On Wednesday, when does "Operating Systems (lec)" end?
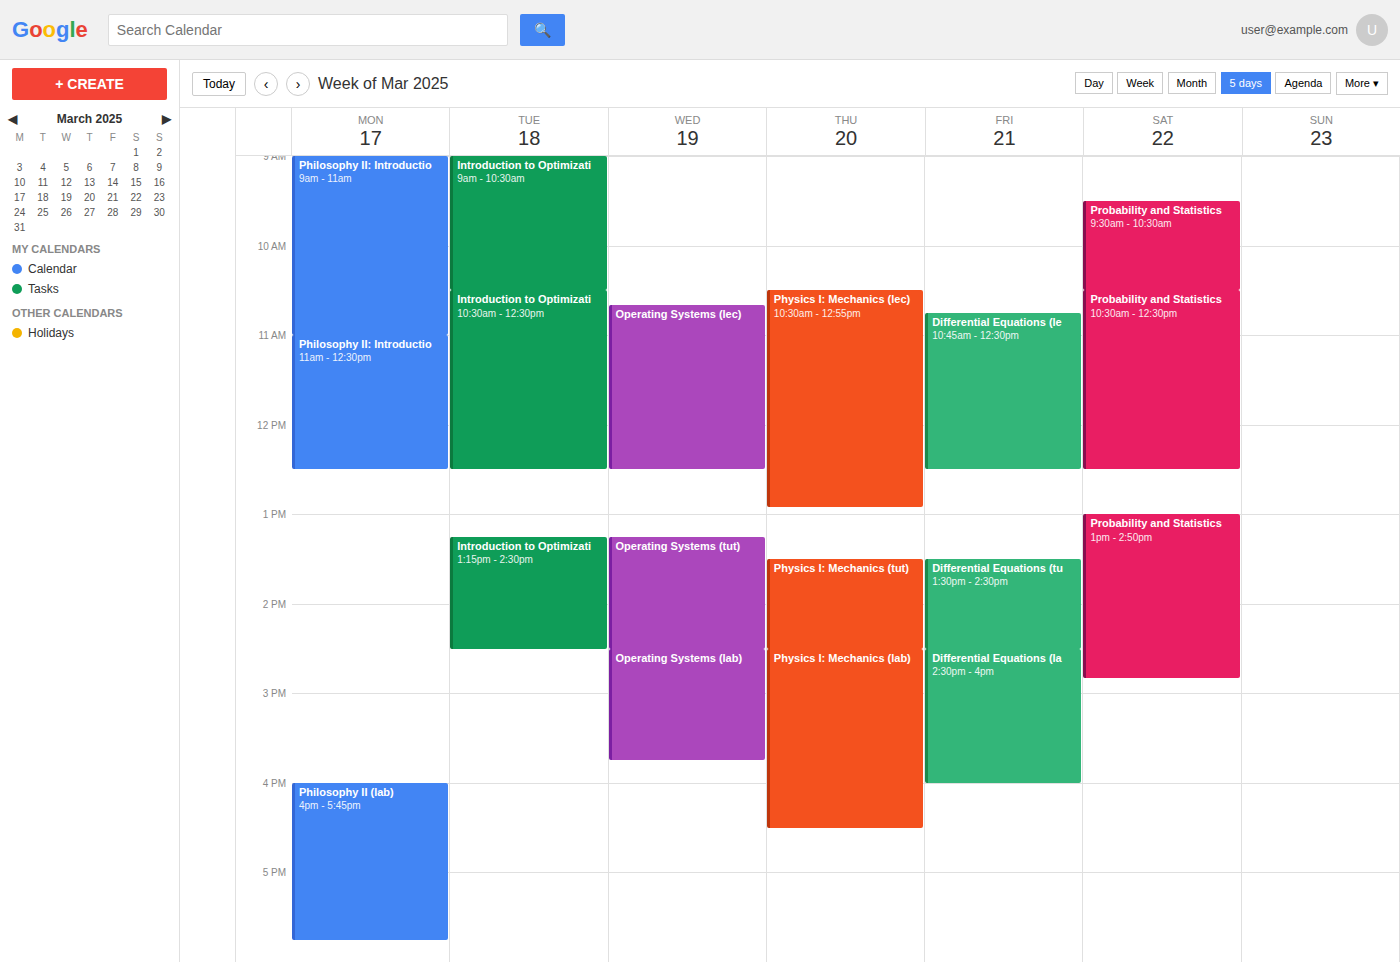
12:30